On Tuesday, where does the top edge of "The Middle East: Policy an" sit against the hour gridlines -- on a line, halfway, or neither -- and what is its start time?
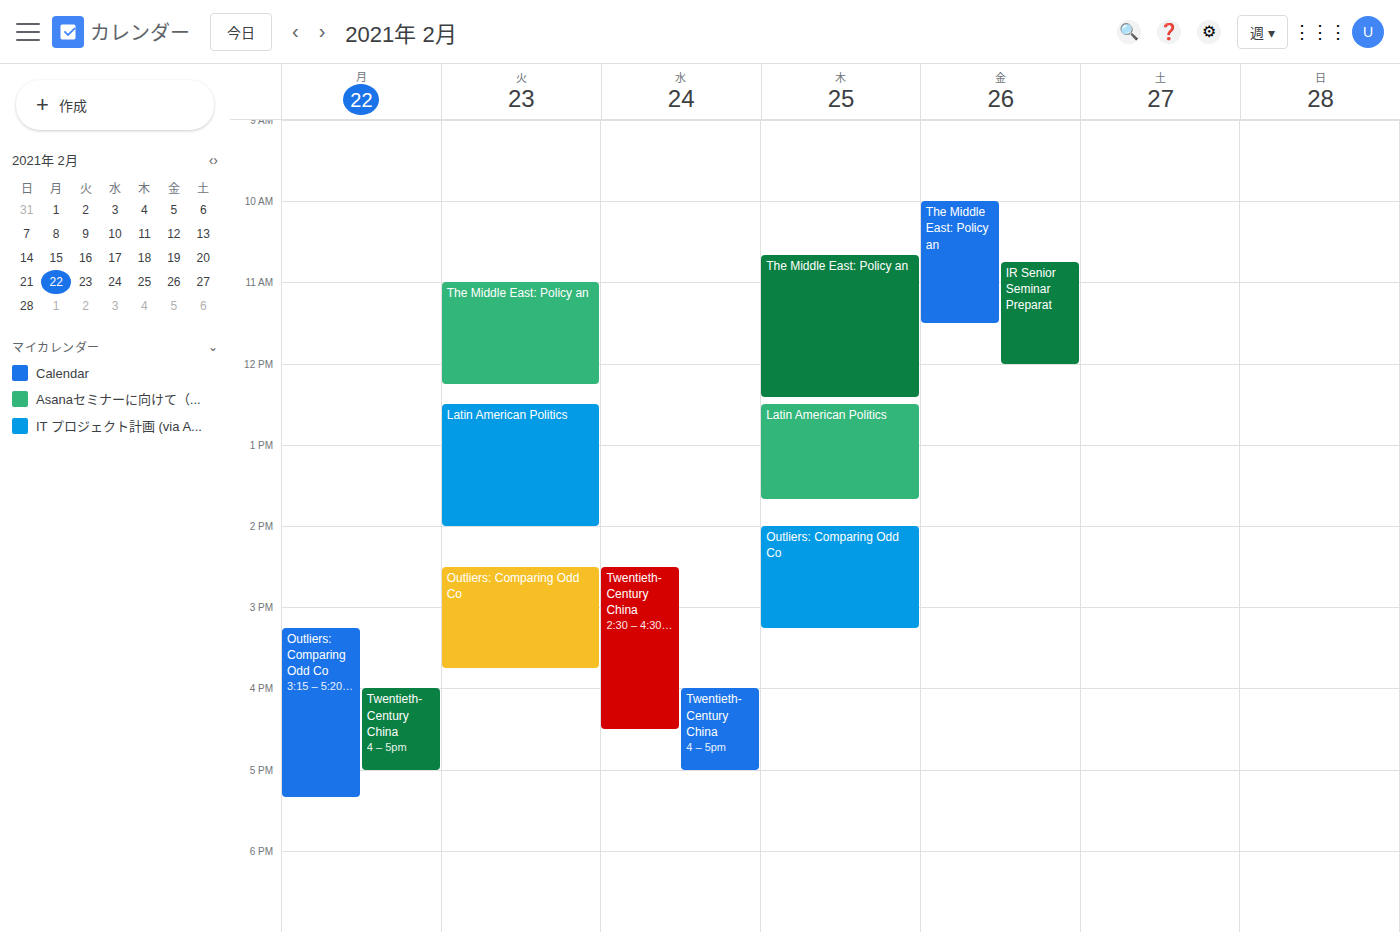
11:00 AM -- exactly on the 11 AM line.